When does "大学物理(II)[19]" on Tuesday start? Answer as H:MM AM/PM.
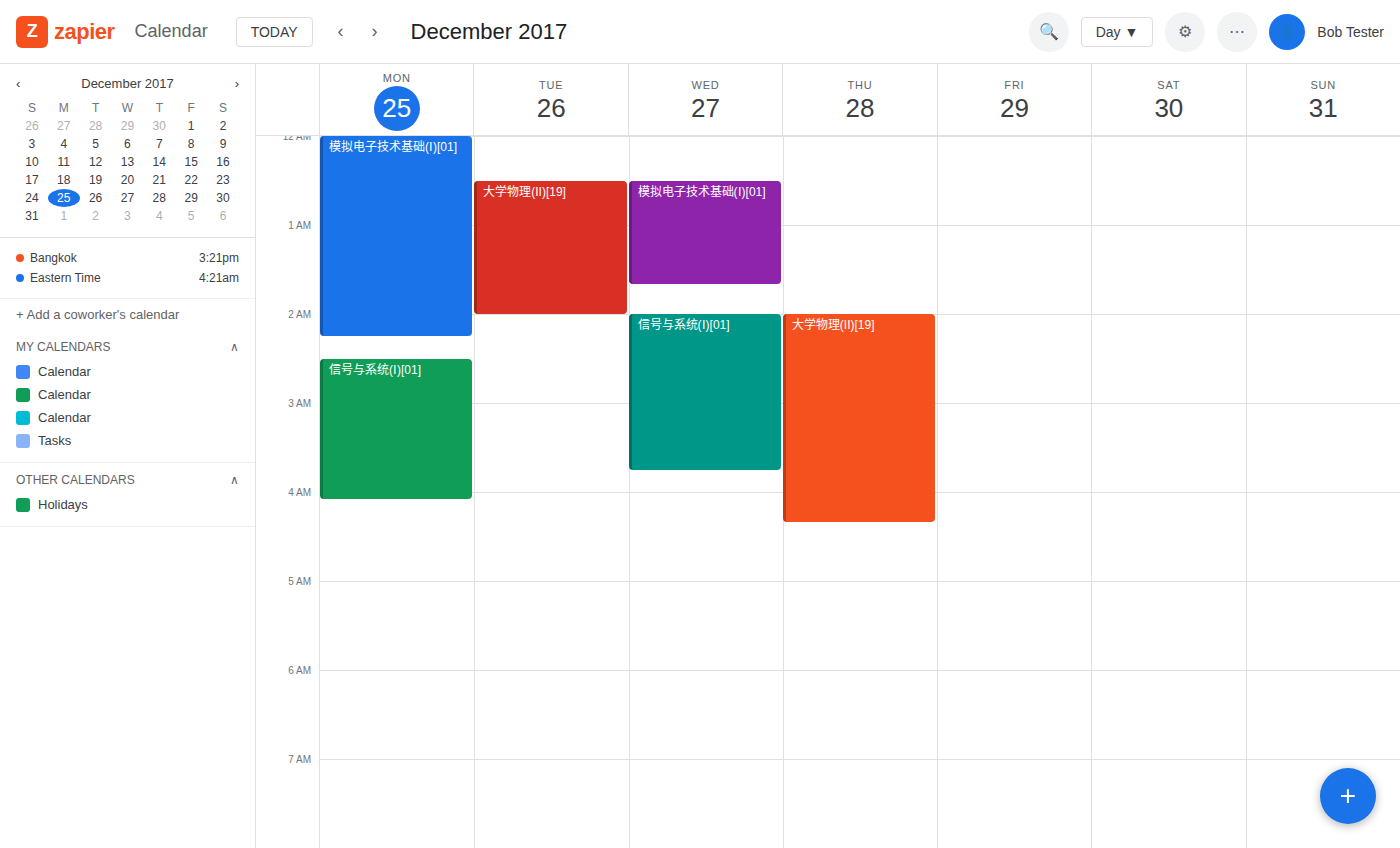
12:30 AM